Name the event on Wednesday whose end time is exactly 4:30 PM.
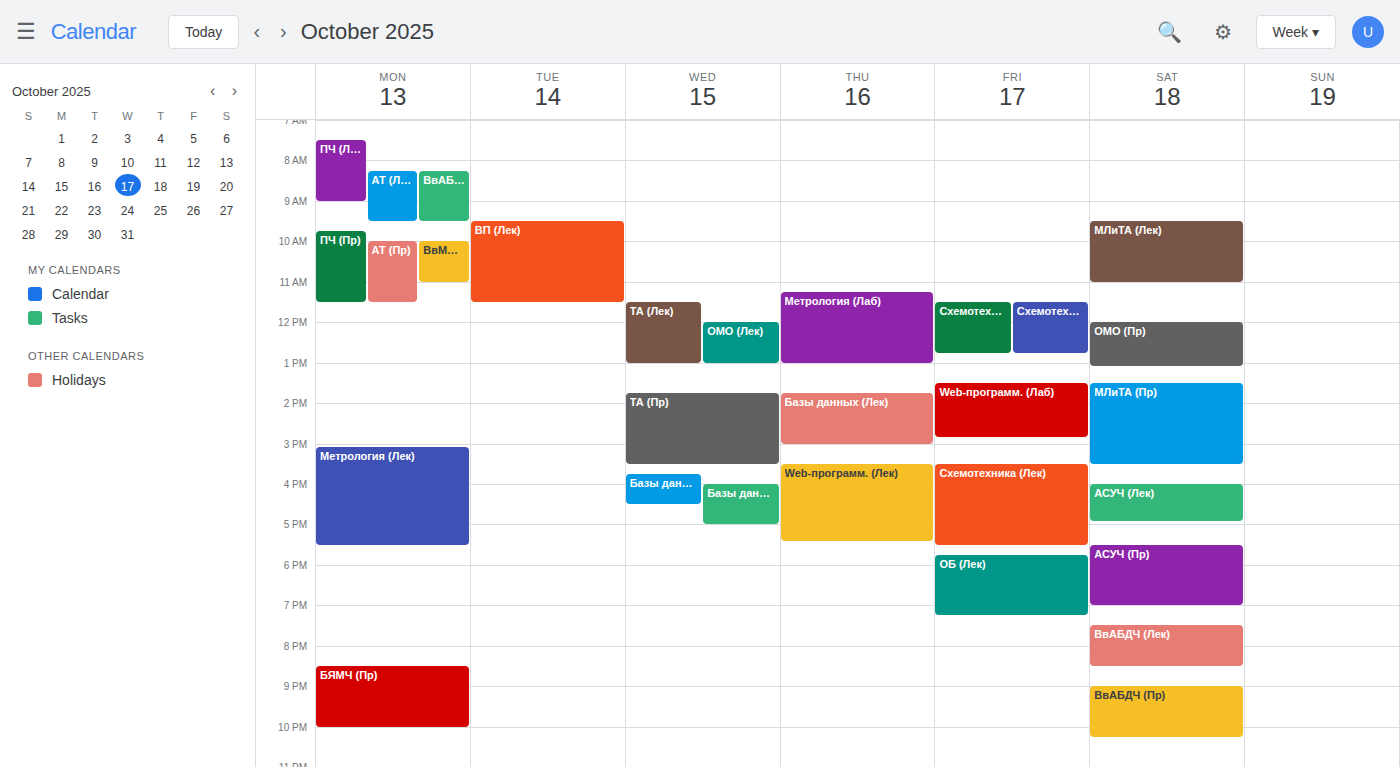
"Базы данных (Лаб)"